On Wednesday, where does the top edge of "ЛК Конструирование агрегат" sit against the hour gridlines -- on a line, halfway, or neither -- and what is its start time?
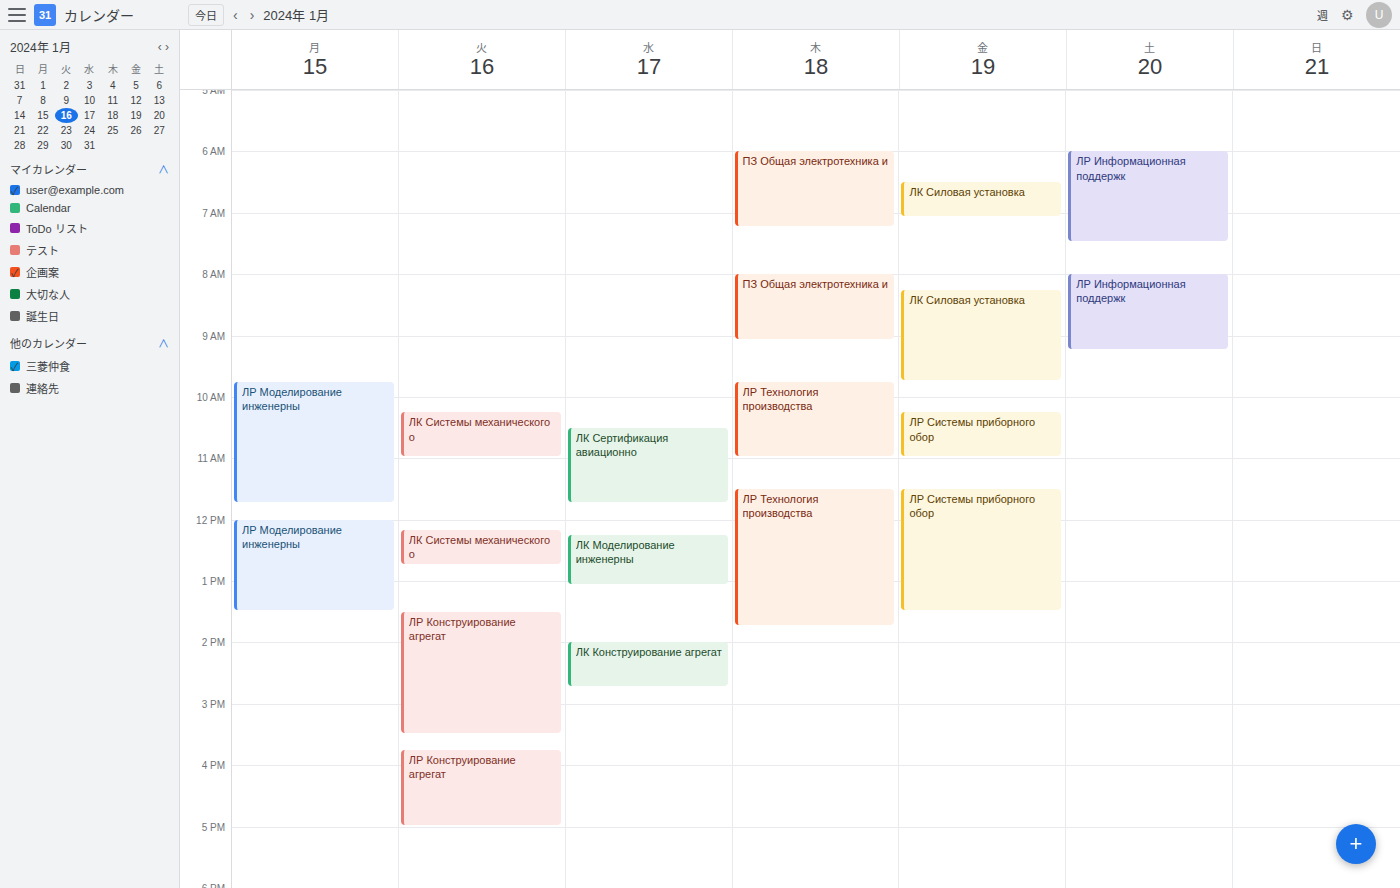
2:00 PM -- exactly on the 2 PM line.